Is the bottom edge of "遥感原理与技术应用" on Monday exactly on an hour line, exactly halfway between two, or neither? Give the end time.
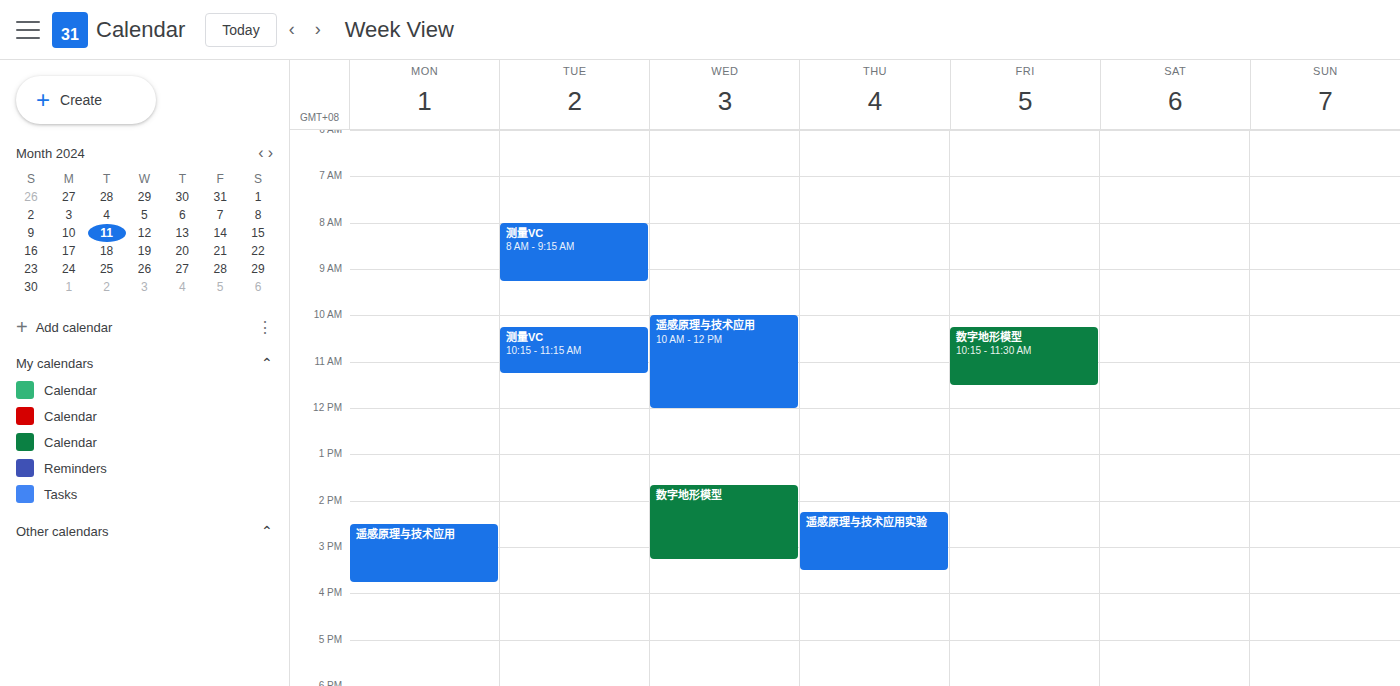
3:45 PM -- neither: three quarters of the way from the 3 PM line to the 4 PM line.